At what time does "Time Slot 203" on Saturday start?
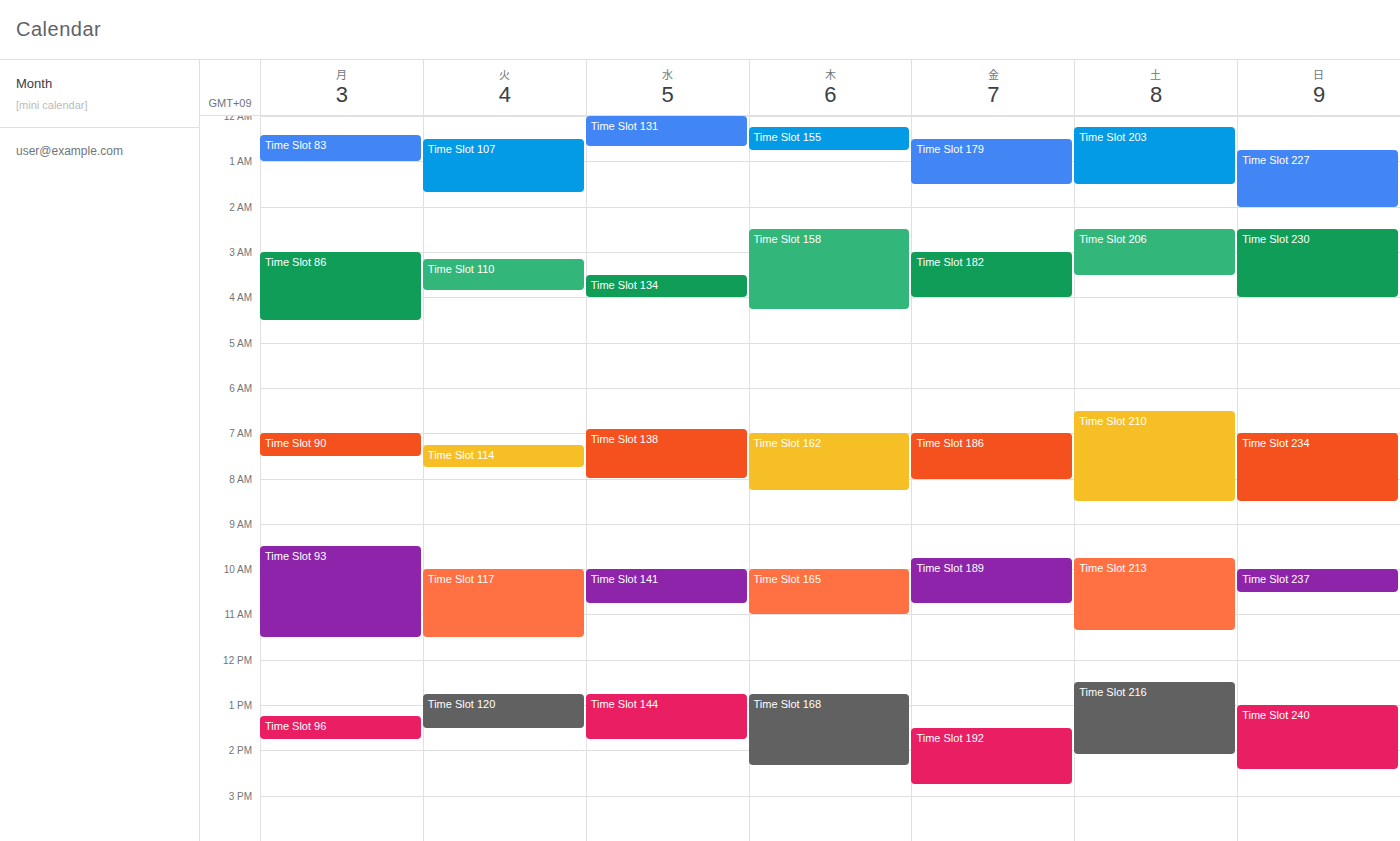
12:15 AM